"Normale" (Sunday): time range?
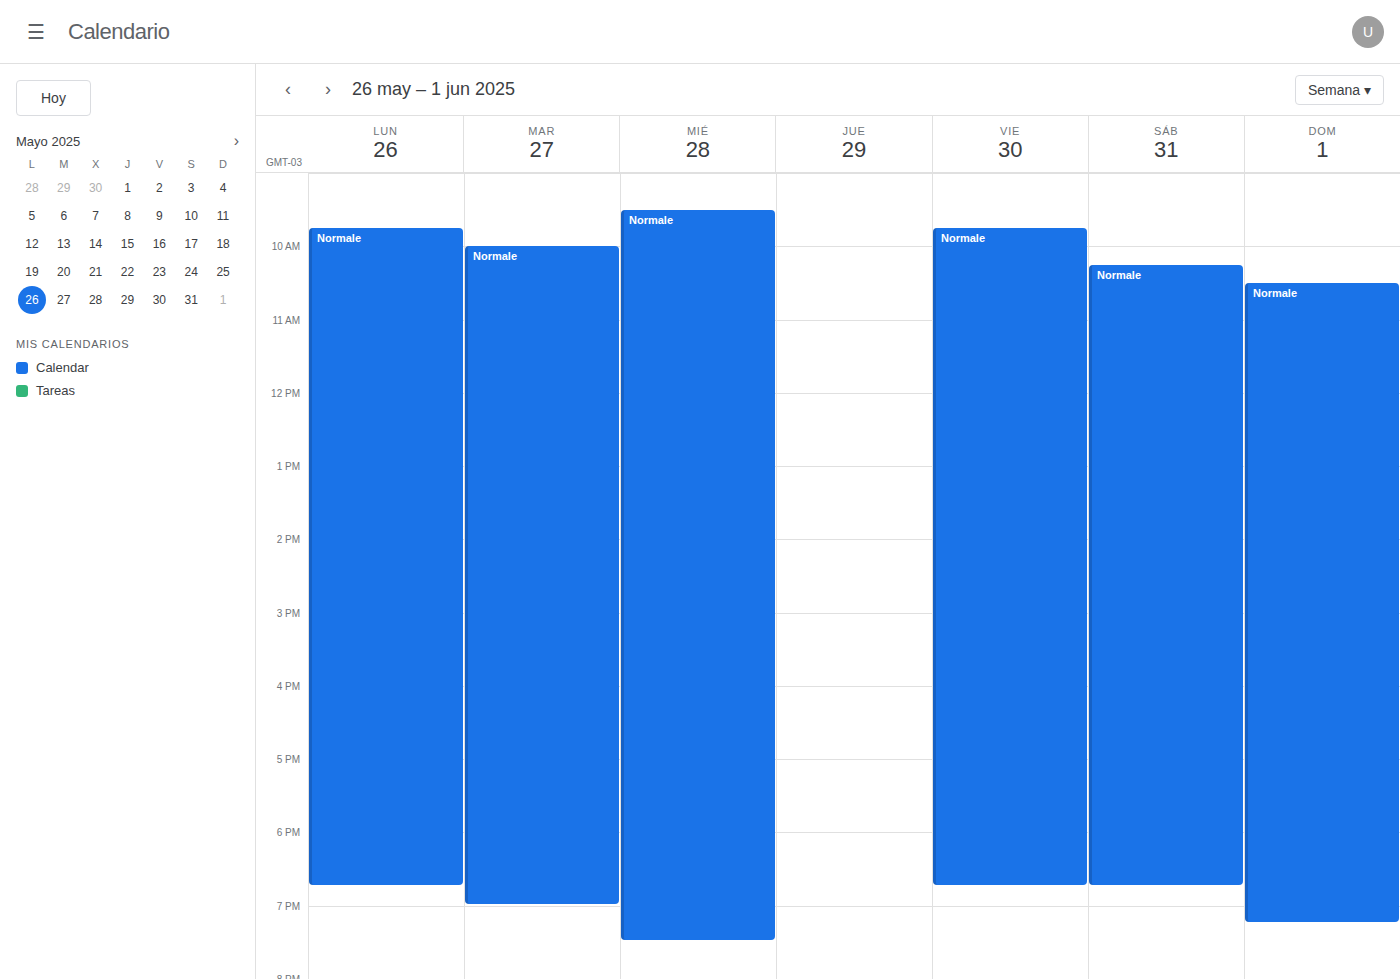
10:30 AM to 7:15 PM